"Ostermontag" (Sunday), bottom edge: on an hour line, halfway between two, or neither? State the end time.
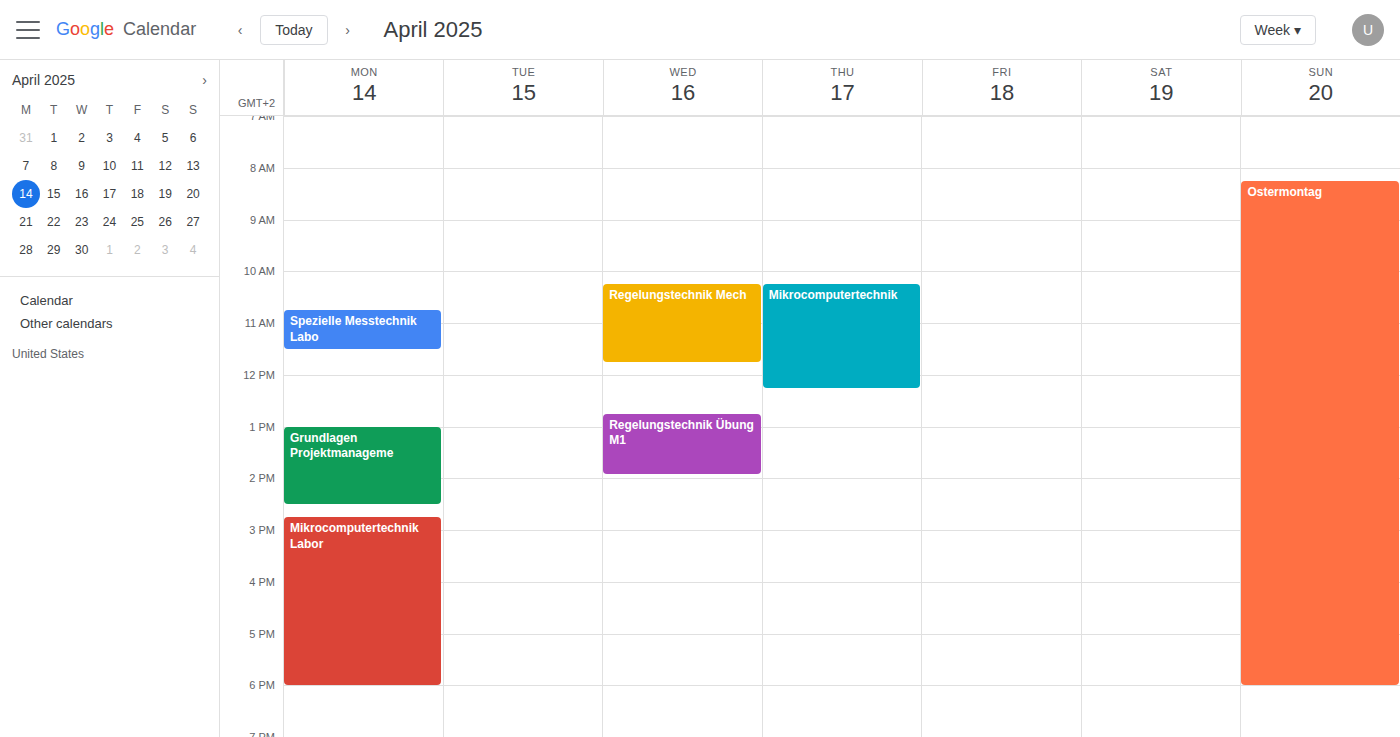
6:00 PM -- exactly on the 6 PM line.